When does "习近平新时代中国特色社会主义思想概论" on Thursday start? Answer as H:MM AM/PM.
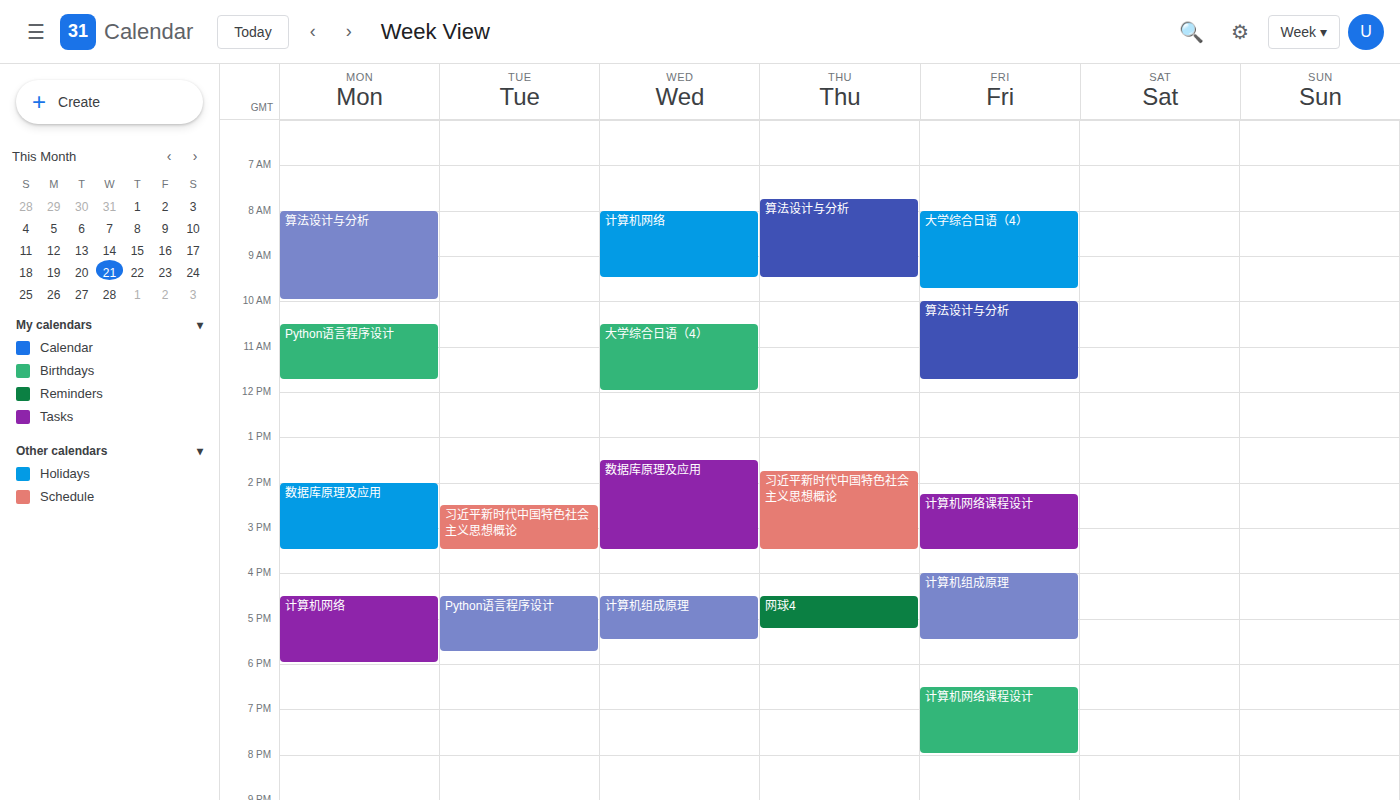
1:45 PM